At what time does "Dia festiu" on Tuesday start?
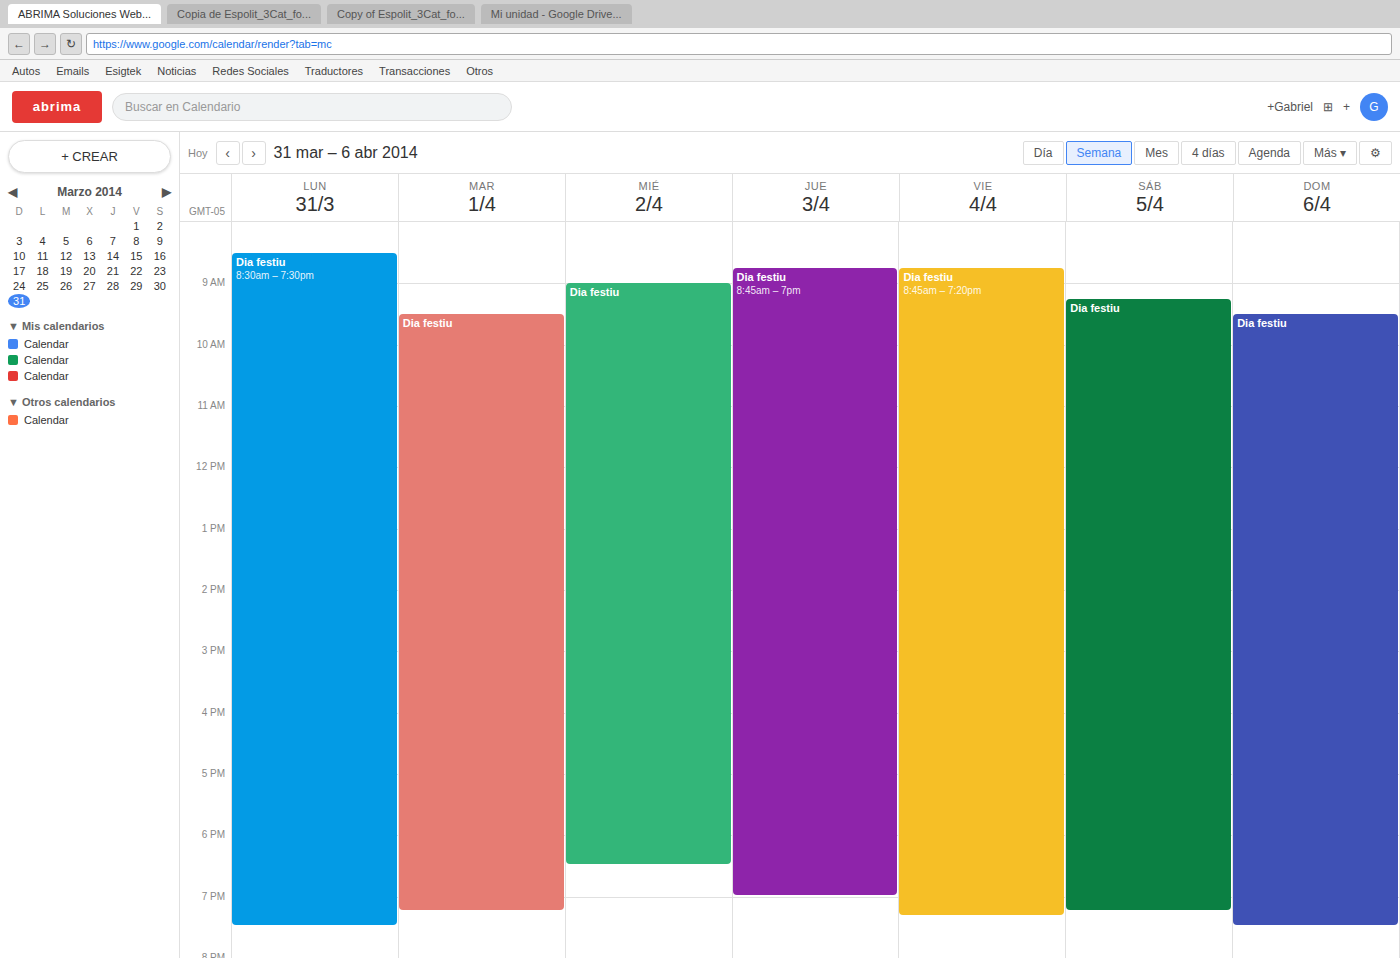
9:30 AM